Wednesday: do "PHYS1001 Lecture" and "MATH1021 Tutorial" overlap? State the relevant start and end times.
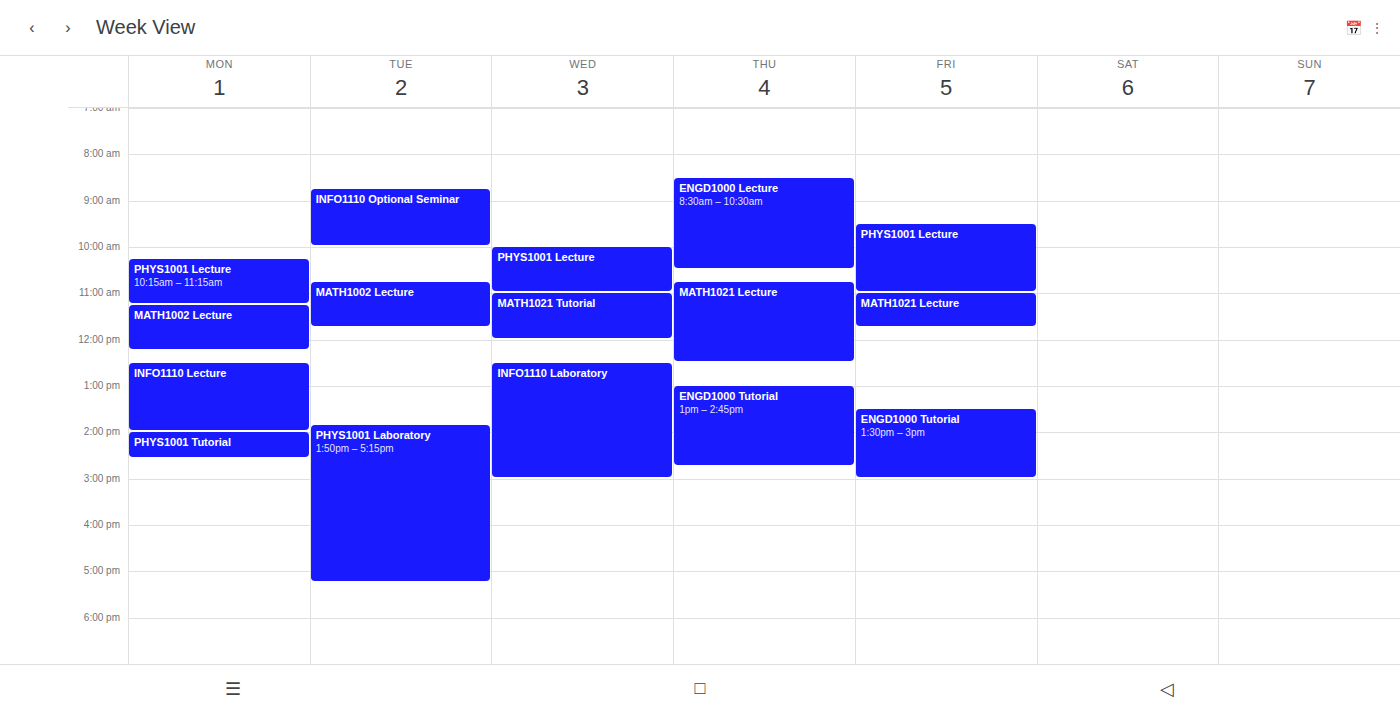
"PHYS1001 Lecture" ends at 11:00 AM, exactly when "MATH1021 Tutorial" starts -- they touch but do not overlap.